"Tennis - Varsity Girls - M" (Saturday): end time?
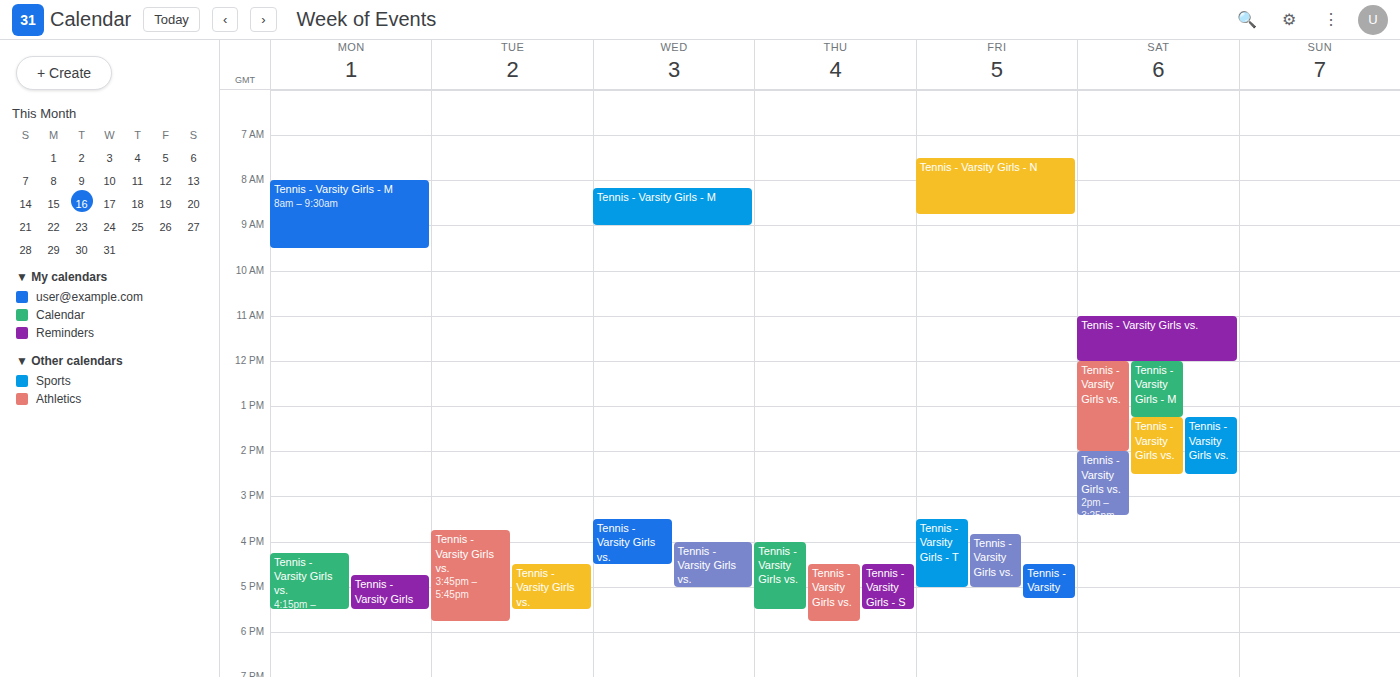
1:15 PM